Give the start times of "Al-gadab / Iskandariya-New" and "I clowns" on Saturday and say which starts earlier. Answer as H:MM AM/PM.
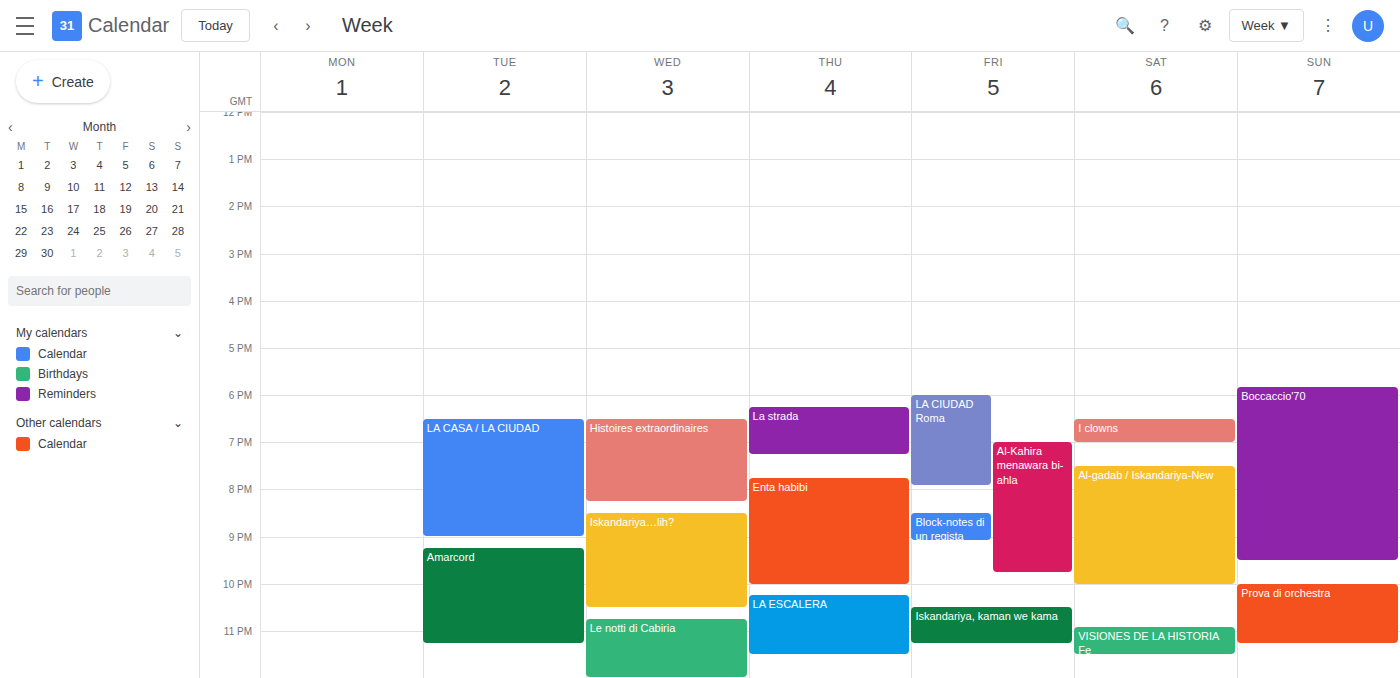
"I clowns" 6:30 PM; "Al-gadab / Iskandariya-New" 7:30 PM.